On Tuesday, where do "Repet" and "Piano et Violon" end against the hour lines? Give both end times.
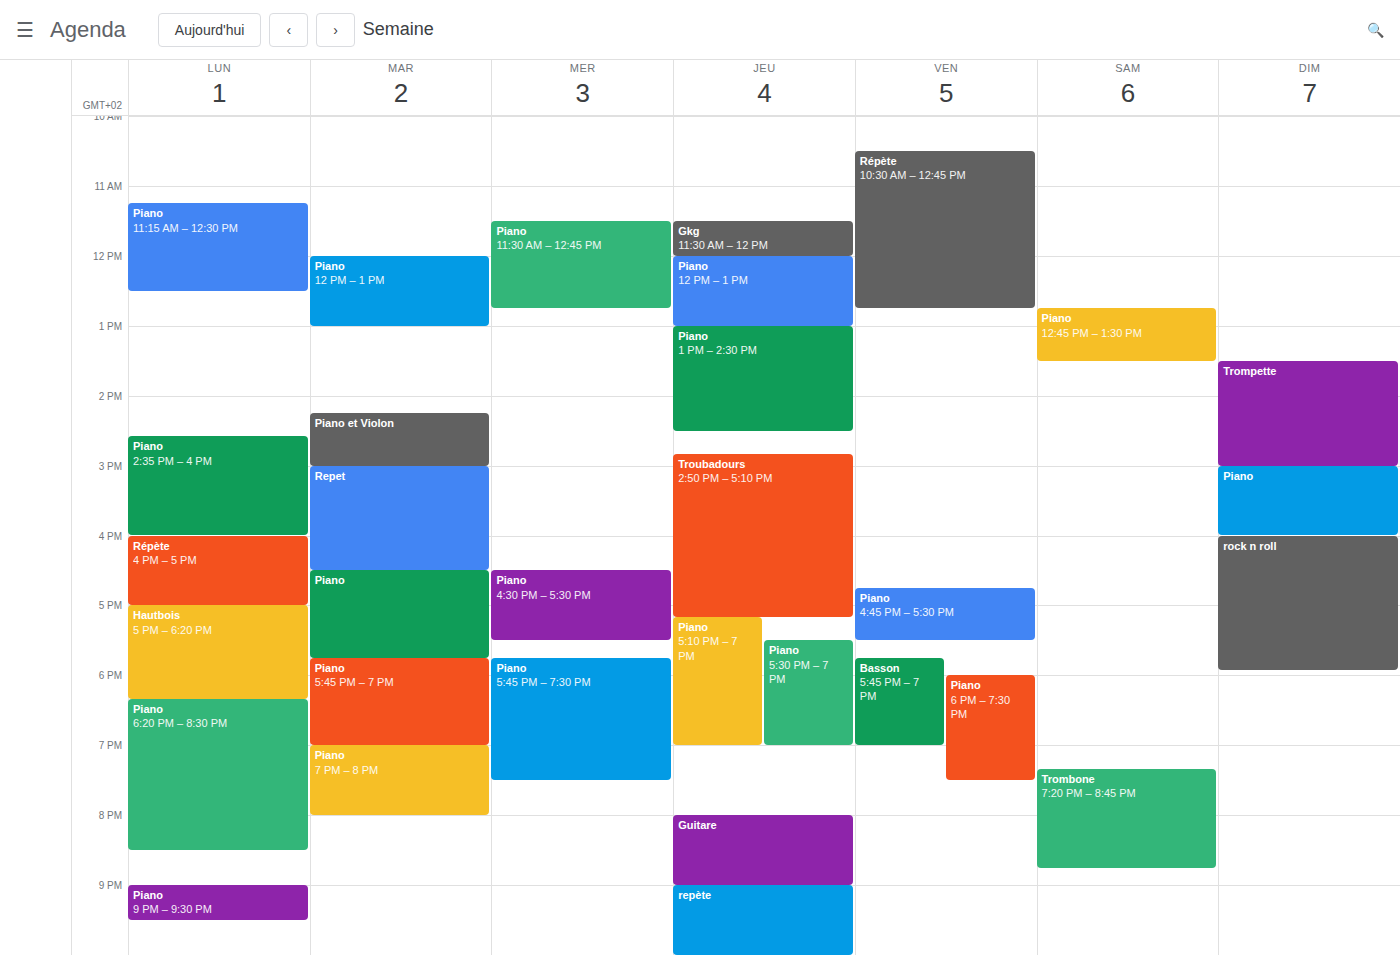
"Repet": 4:30 PM, halfway between the 4 PM and 5 PM lines. "Piano et Violon": 3:00 PM, exactly on the 3 PM line.